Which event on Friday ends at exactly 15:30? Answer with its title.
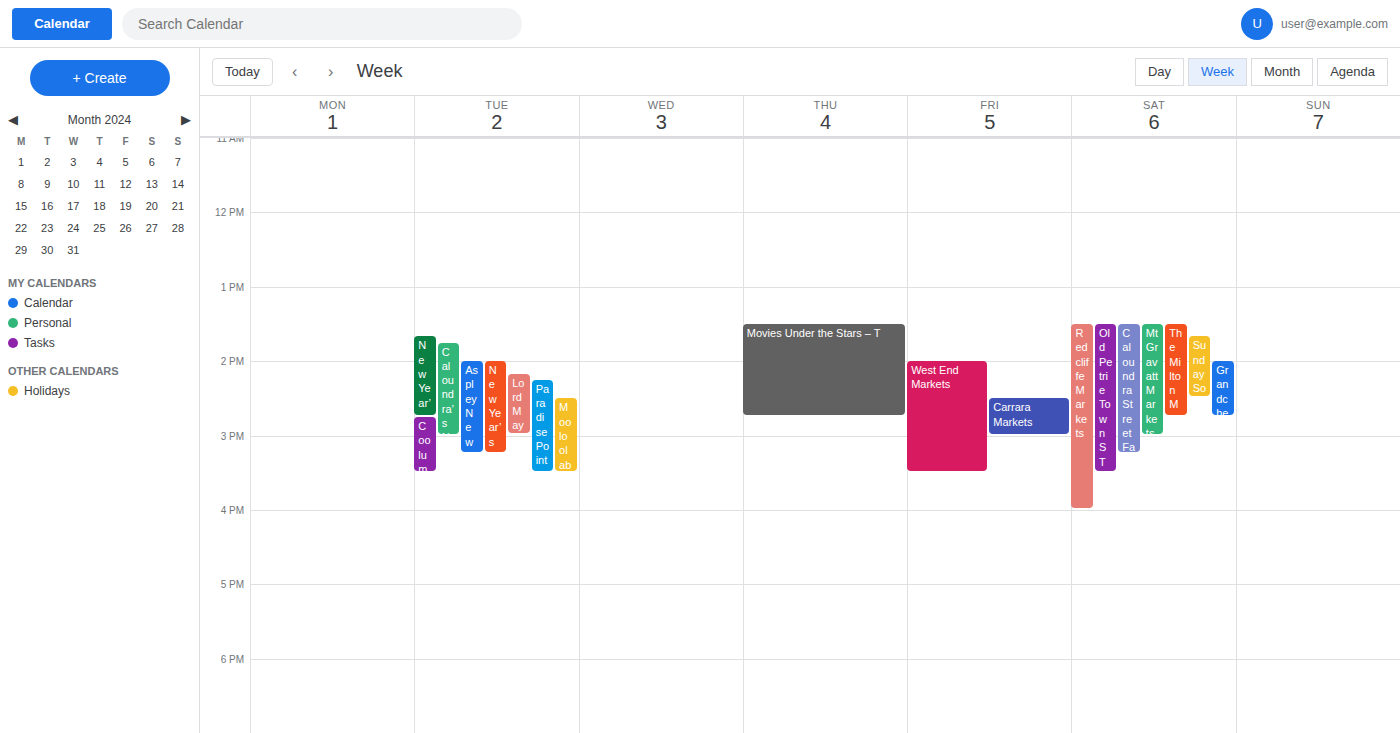
"West End Markets"